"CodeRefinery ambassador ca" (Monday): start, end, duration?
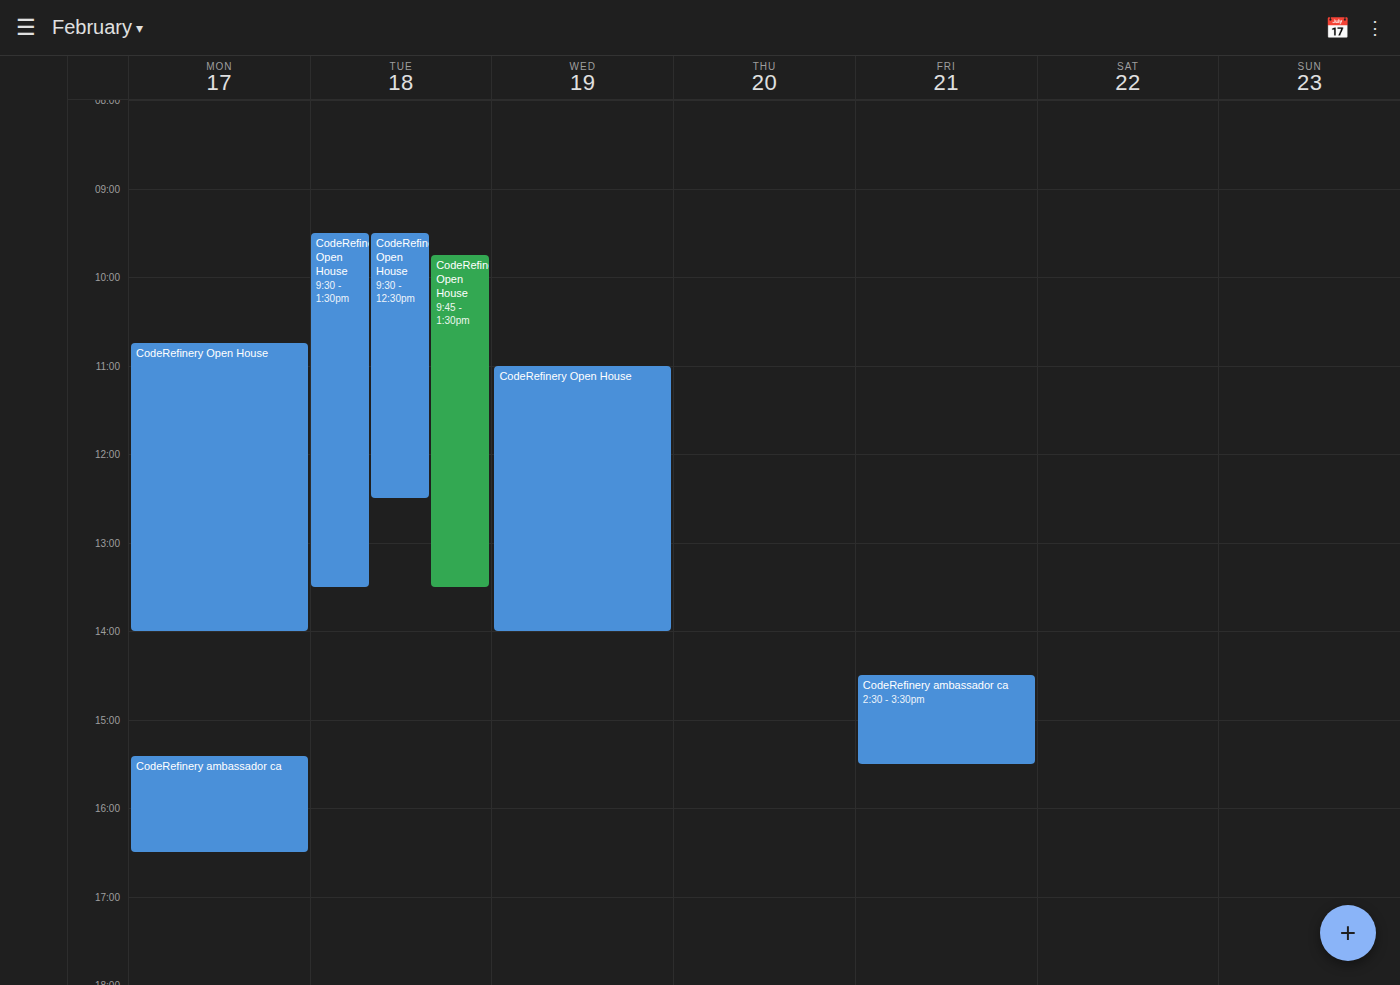
3:25 PM to 4:30 PM, 1 hour 5 minutes